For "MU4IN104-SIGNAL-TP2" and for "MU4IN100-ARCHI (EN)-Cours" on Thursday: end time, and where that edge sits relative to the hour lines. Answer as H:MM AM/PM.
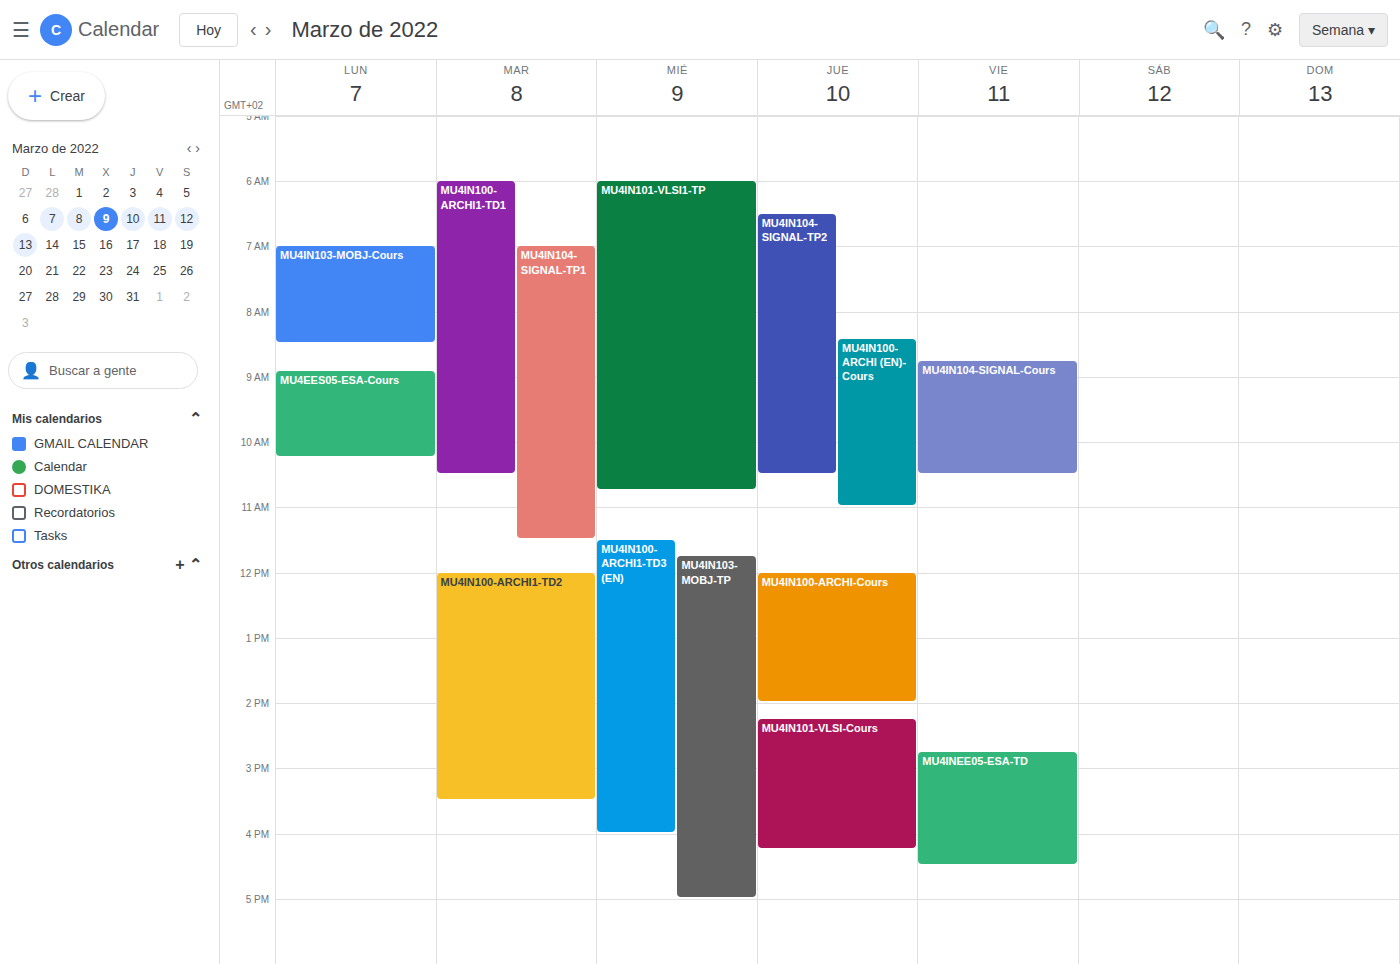
"MU4IN104-SIGNAL-TP2": 10:30 AM, halfway between the 10 AM and 11 AM lines. "MU4IN100-ARCHI (EN)-Cours": 11:00 AM, exactly on the 11 AM line.